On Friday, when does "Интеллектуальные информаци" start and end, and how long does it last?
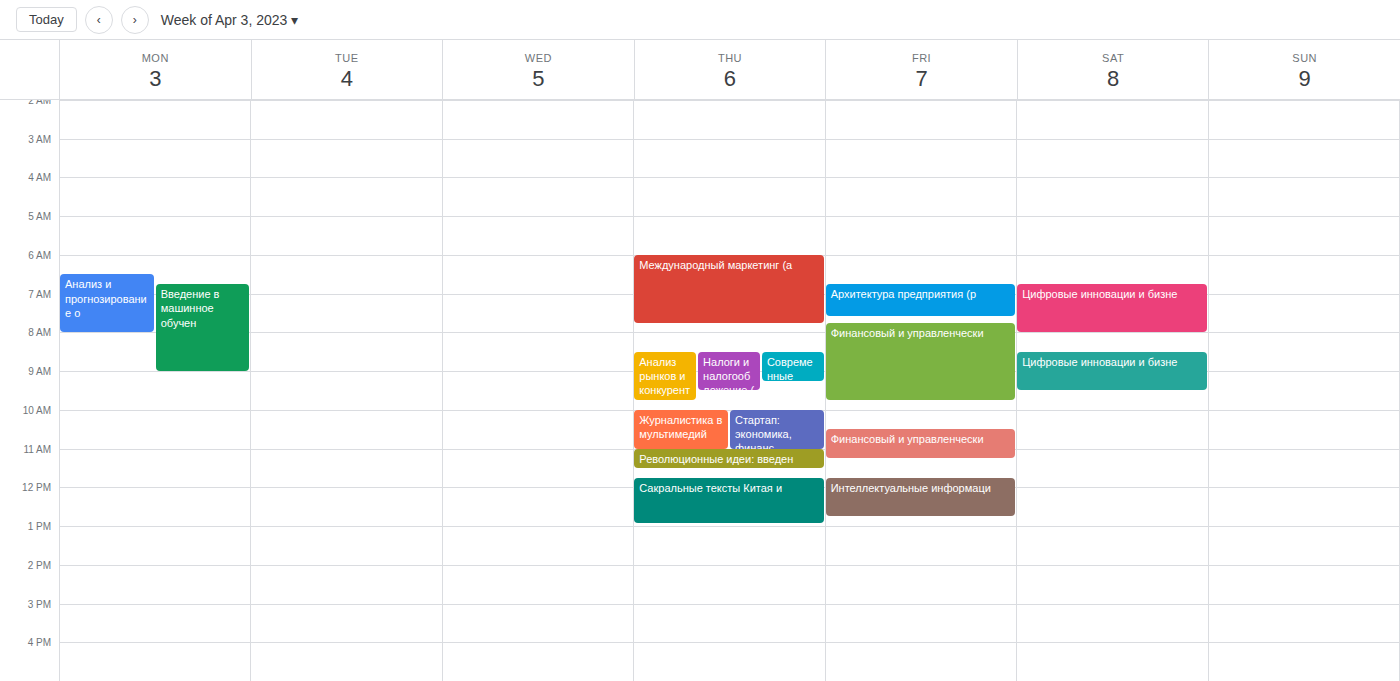
11:45 AM to 12:45 PM, 1 hour